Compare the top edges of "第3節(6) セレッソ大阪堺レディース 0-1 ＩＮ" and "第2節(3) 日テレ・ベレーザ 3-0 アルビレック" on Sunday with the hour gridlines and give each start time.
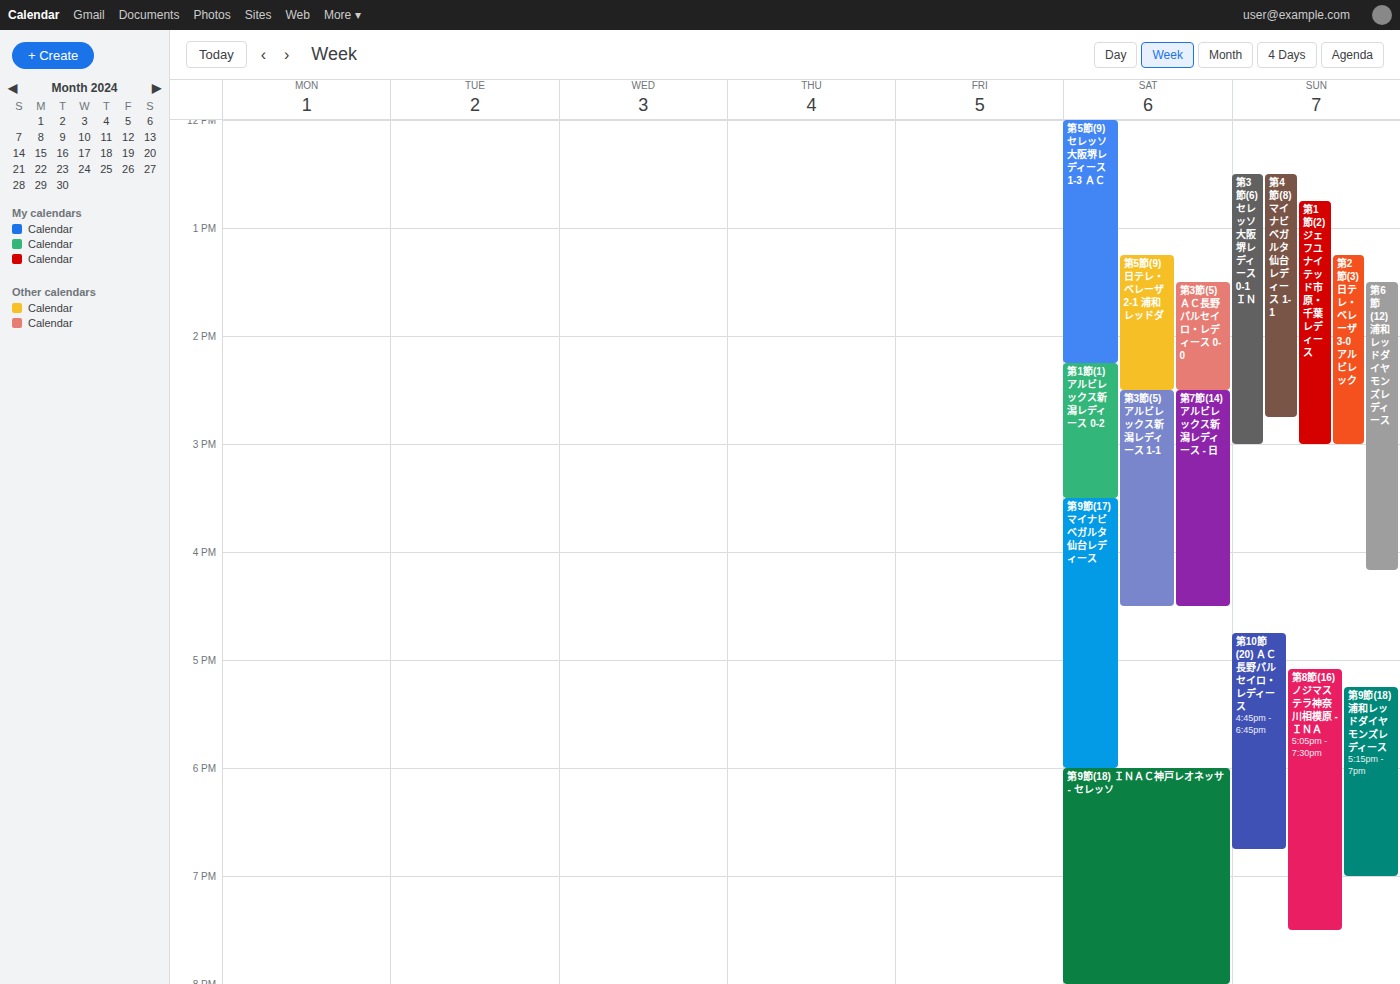
"第3節(6) セレッソ大阪堺レディース 0-1 ＩＮ": 12:30 PM, halfway between the 12 PM and 1 PM lines. "第2節(3) 日テレ・ベレーザ 3-0 アルビレック": 1:15 PM, neither: a quarter of the way from the 1 PM line to the 2 PM line.